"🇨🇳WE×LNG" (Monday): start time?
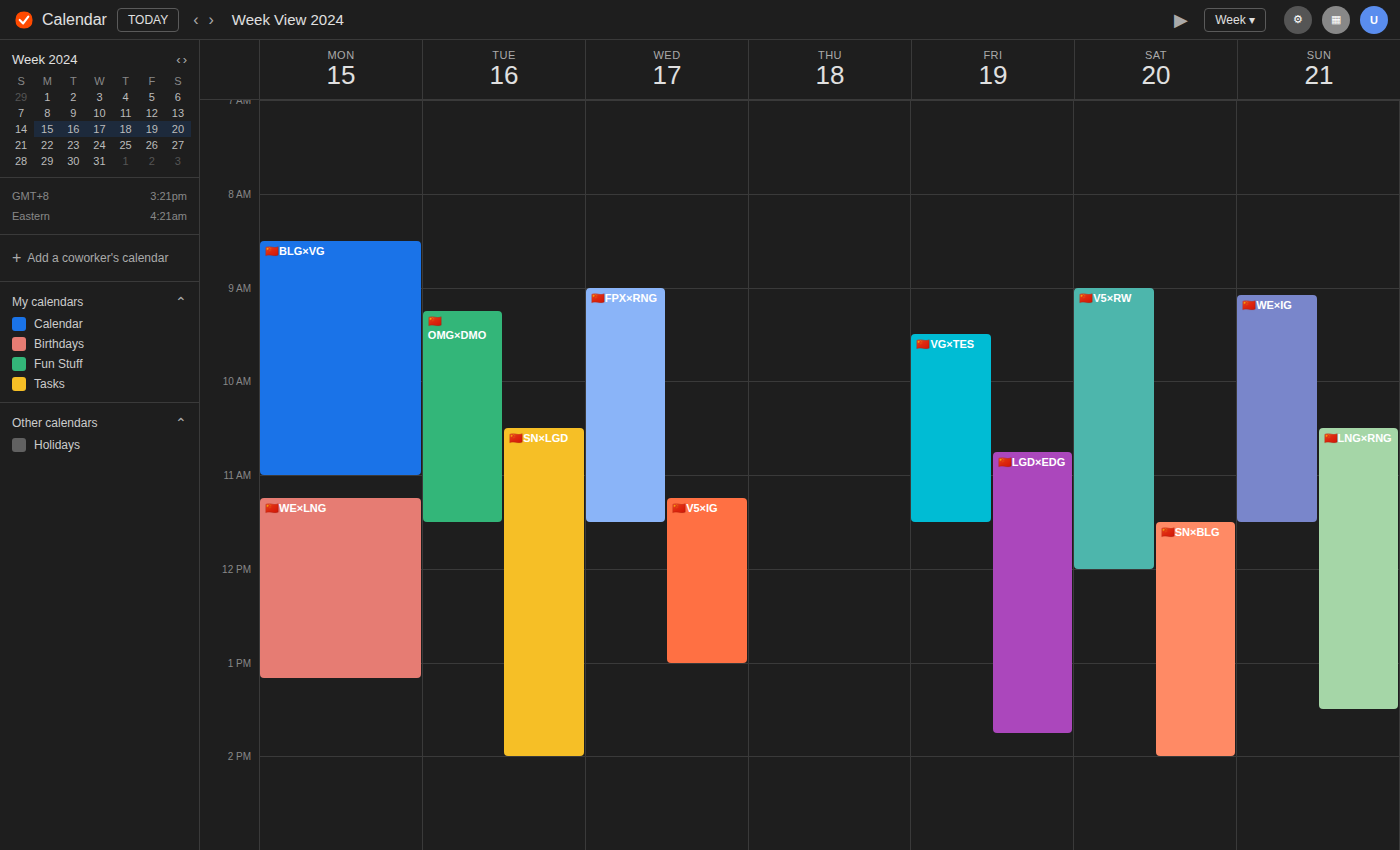
11:15 AM